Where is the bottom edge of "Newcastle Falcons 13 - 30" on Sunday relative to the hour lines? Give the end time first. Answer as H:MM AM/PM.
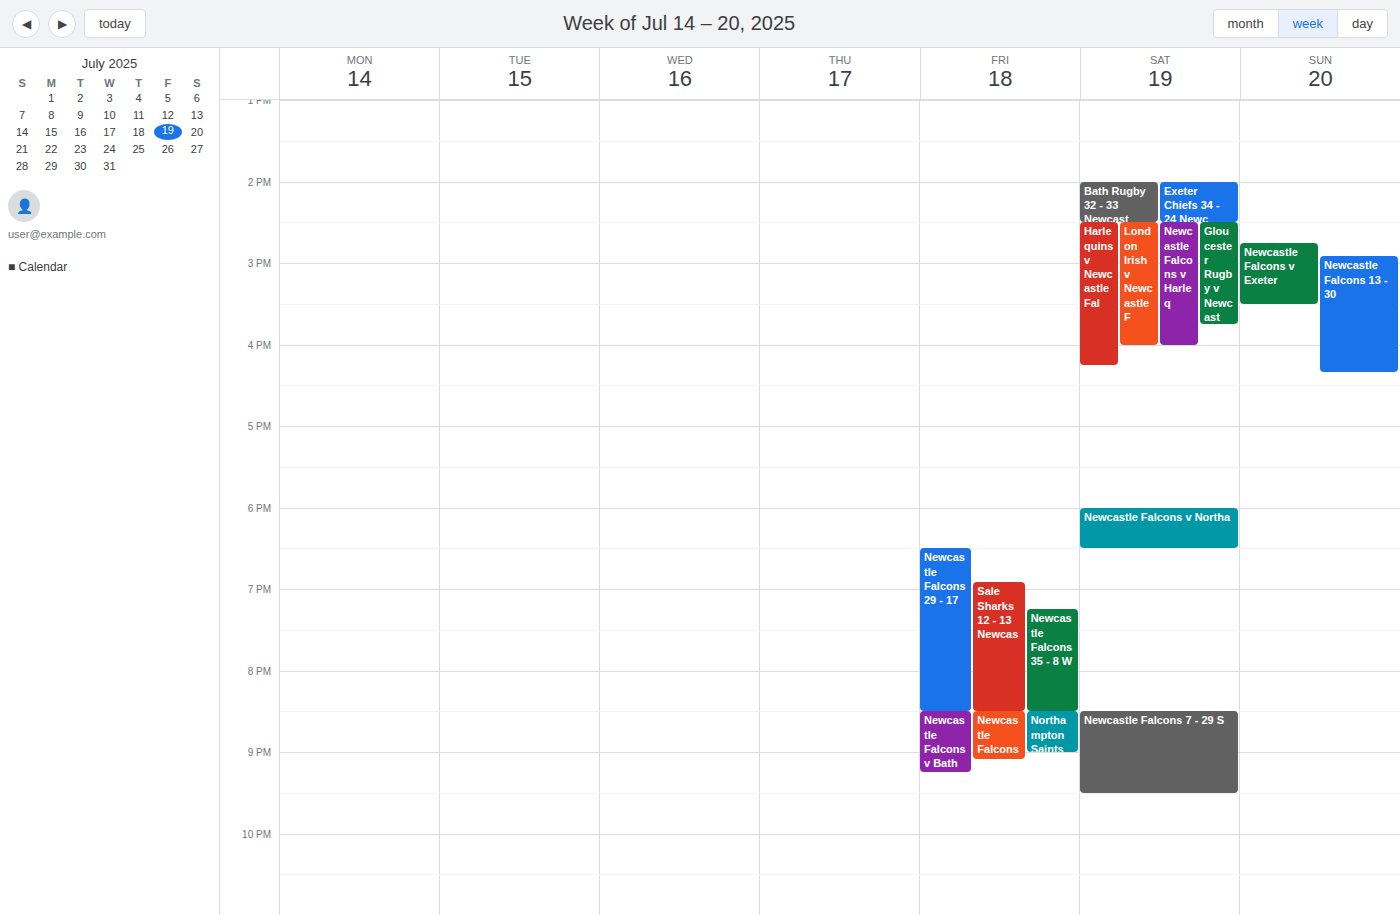
4:20 PM -- neither: 20 minutes below the 4 PM line and 40 minutes above the 5 PM line.